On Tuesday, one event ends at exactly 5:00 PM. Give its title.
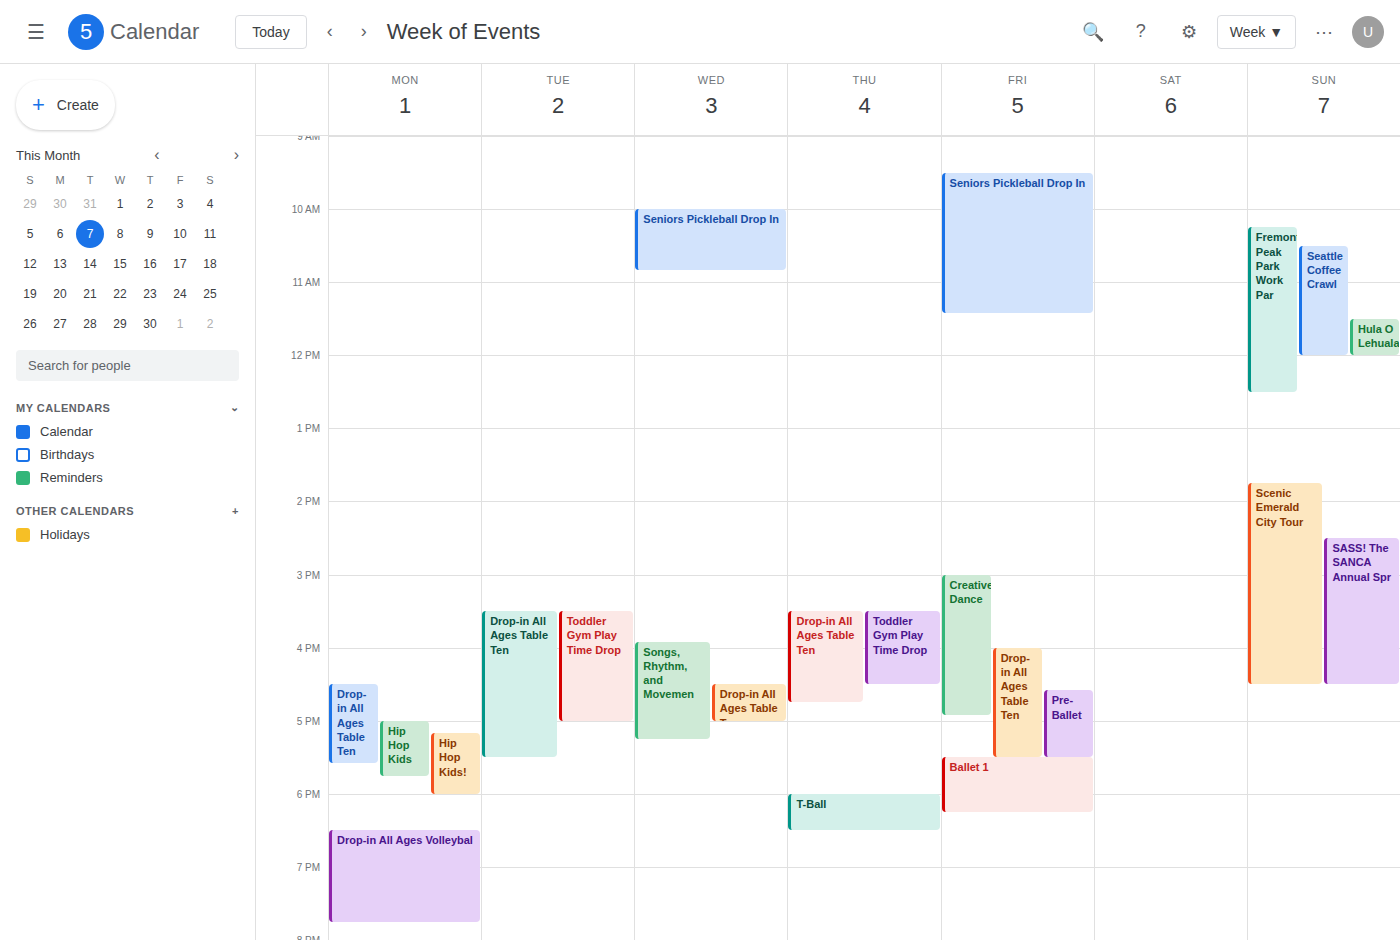
"Toddler Gym Play Time Drop"